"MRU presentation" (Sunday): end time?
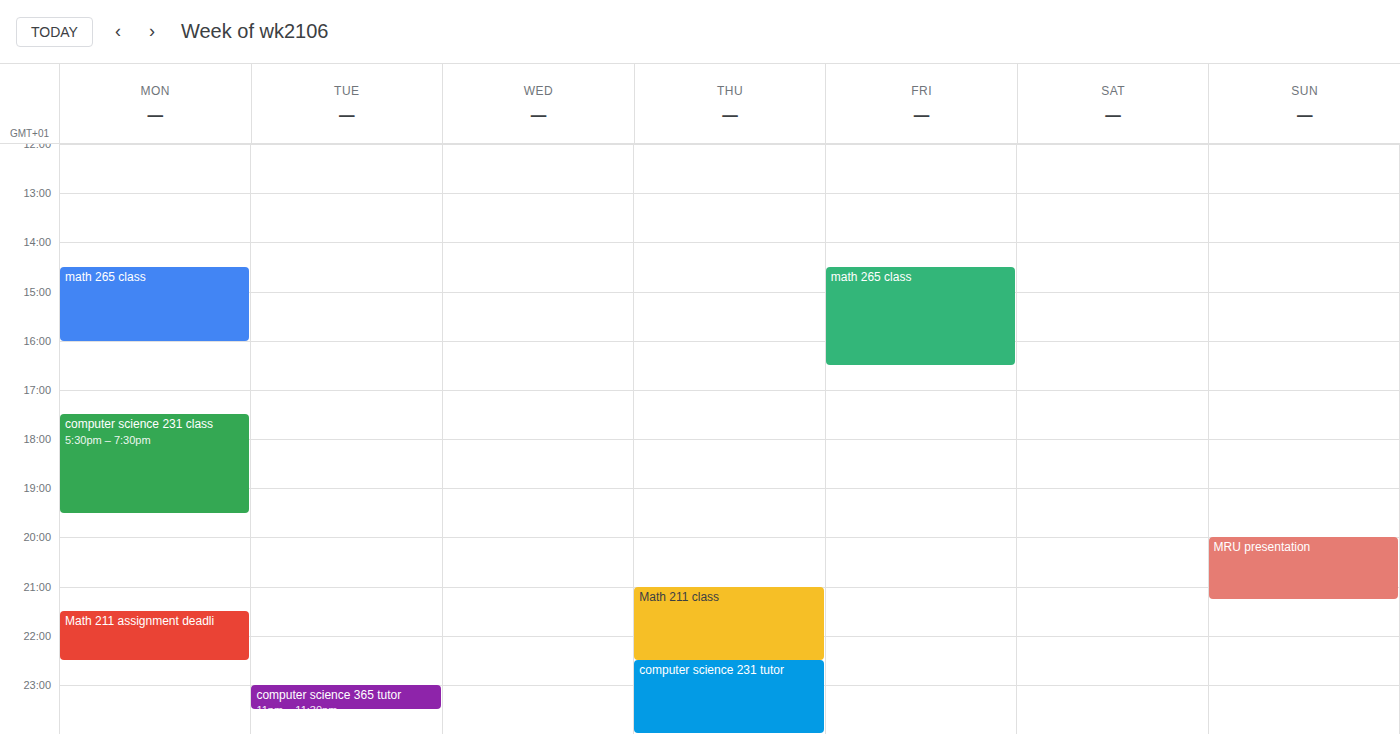
9:15 PM